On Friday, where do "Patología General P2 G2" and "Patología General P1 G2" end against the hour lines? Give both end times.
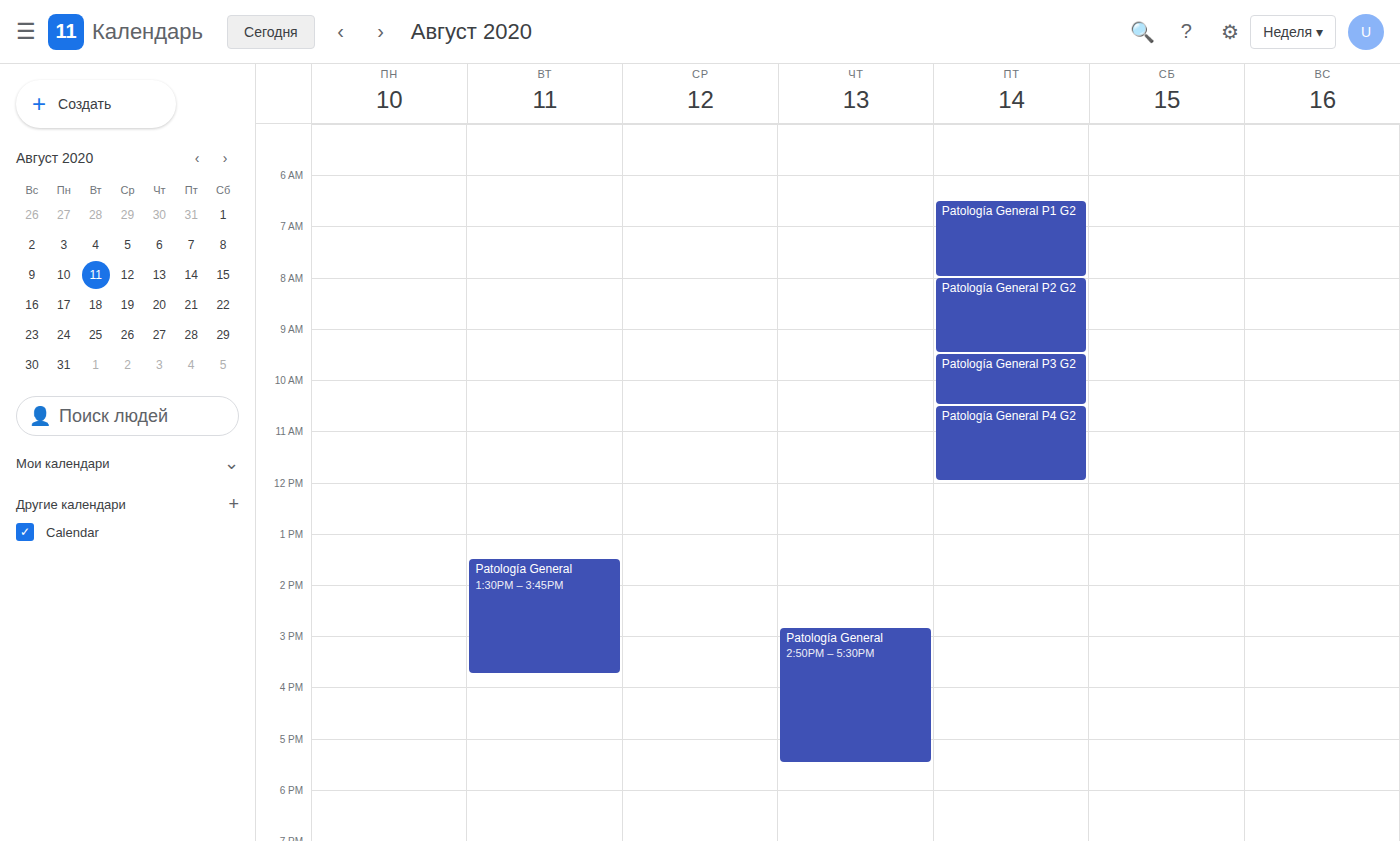
"Patología General P2 G2": 09:30, halfway between the 09:00 and 10:00 lines. "Patología General P1 G2": 08:00, exactly on the 08:00 line.